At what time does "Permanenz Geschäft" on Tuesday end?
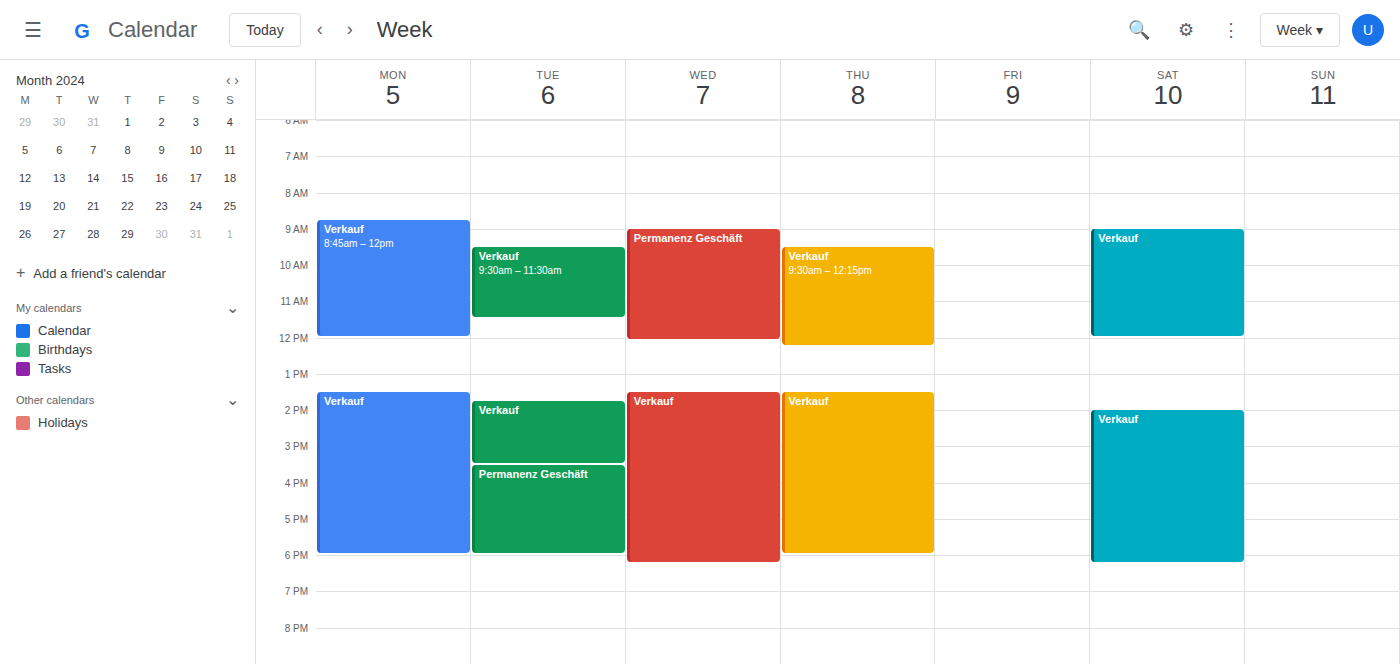
6:00 PM